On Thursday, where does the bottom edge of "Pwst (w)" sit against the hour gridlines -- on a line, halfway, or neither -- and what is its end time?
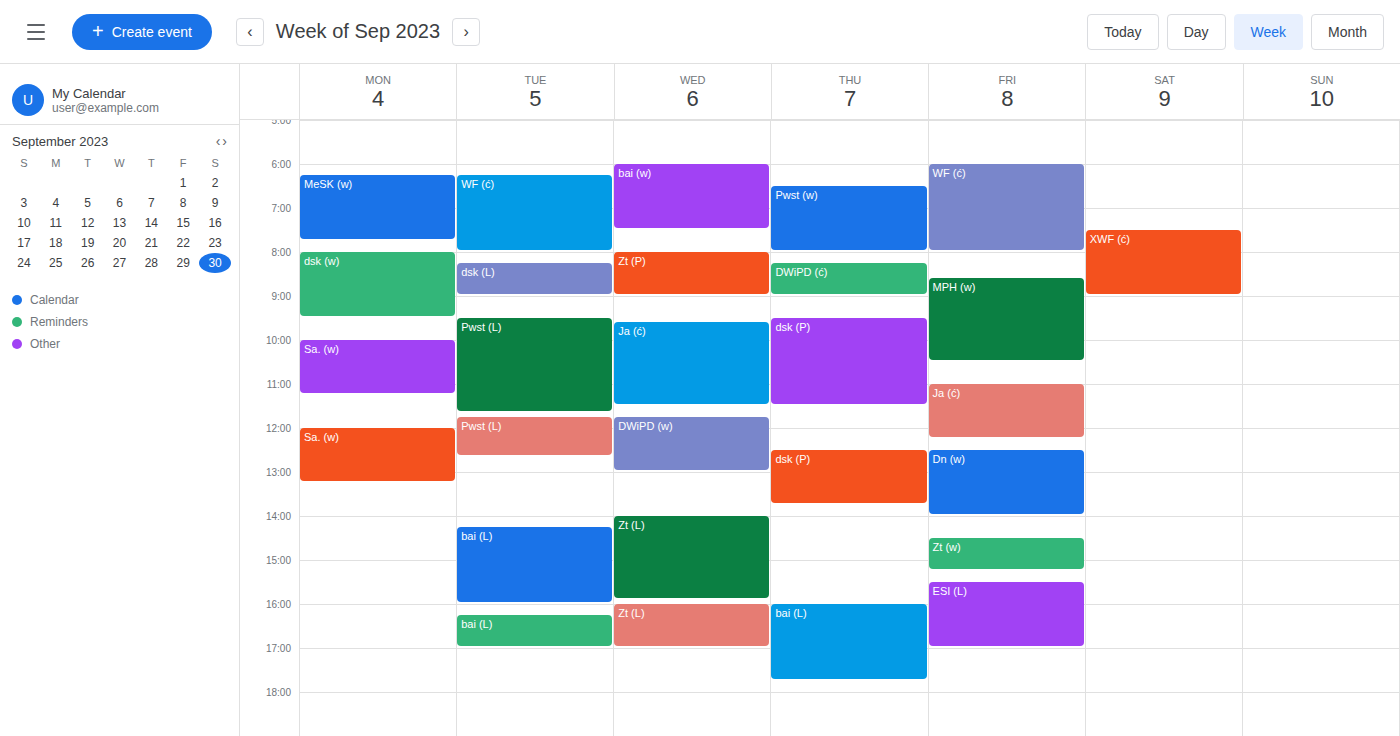
08:00 -- exactly on the 08:00 line.